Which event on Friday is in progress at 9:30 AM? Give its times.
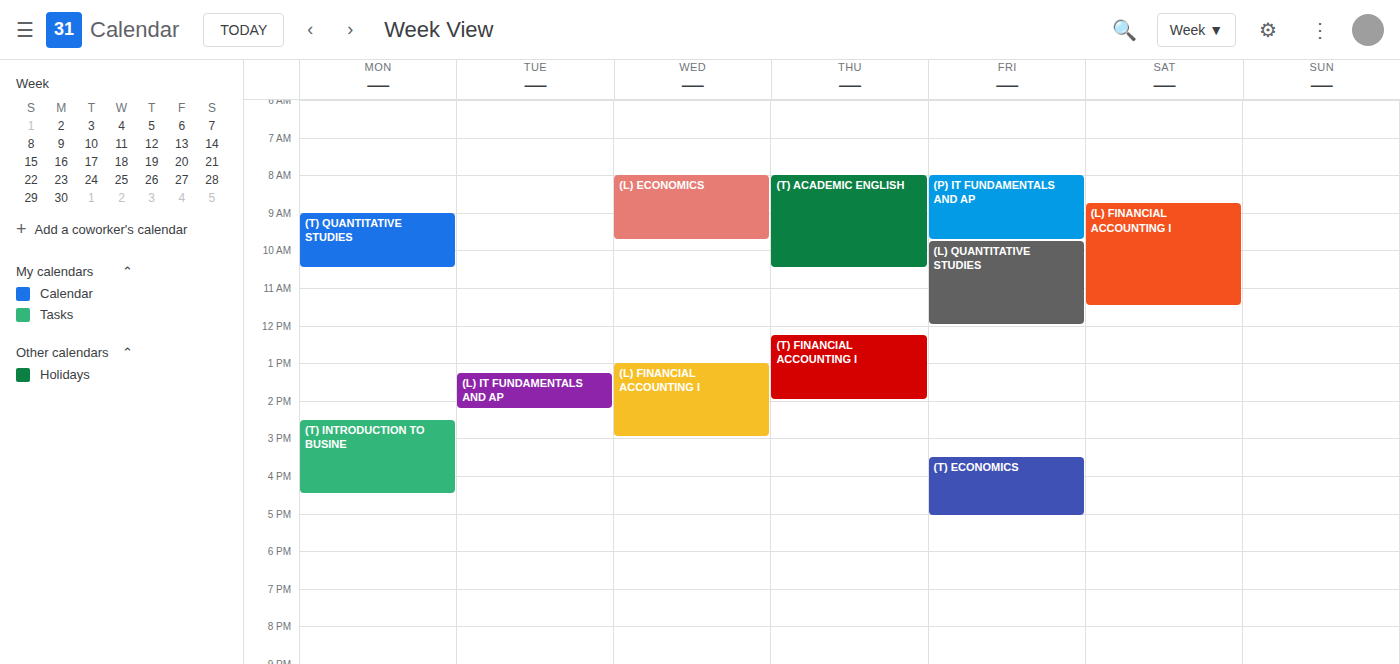
"(P) IT FUNDAMENTALS AND AP", 8:00 AM to 9:45 AM